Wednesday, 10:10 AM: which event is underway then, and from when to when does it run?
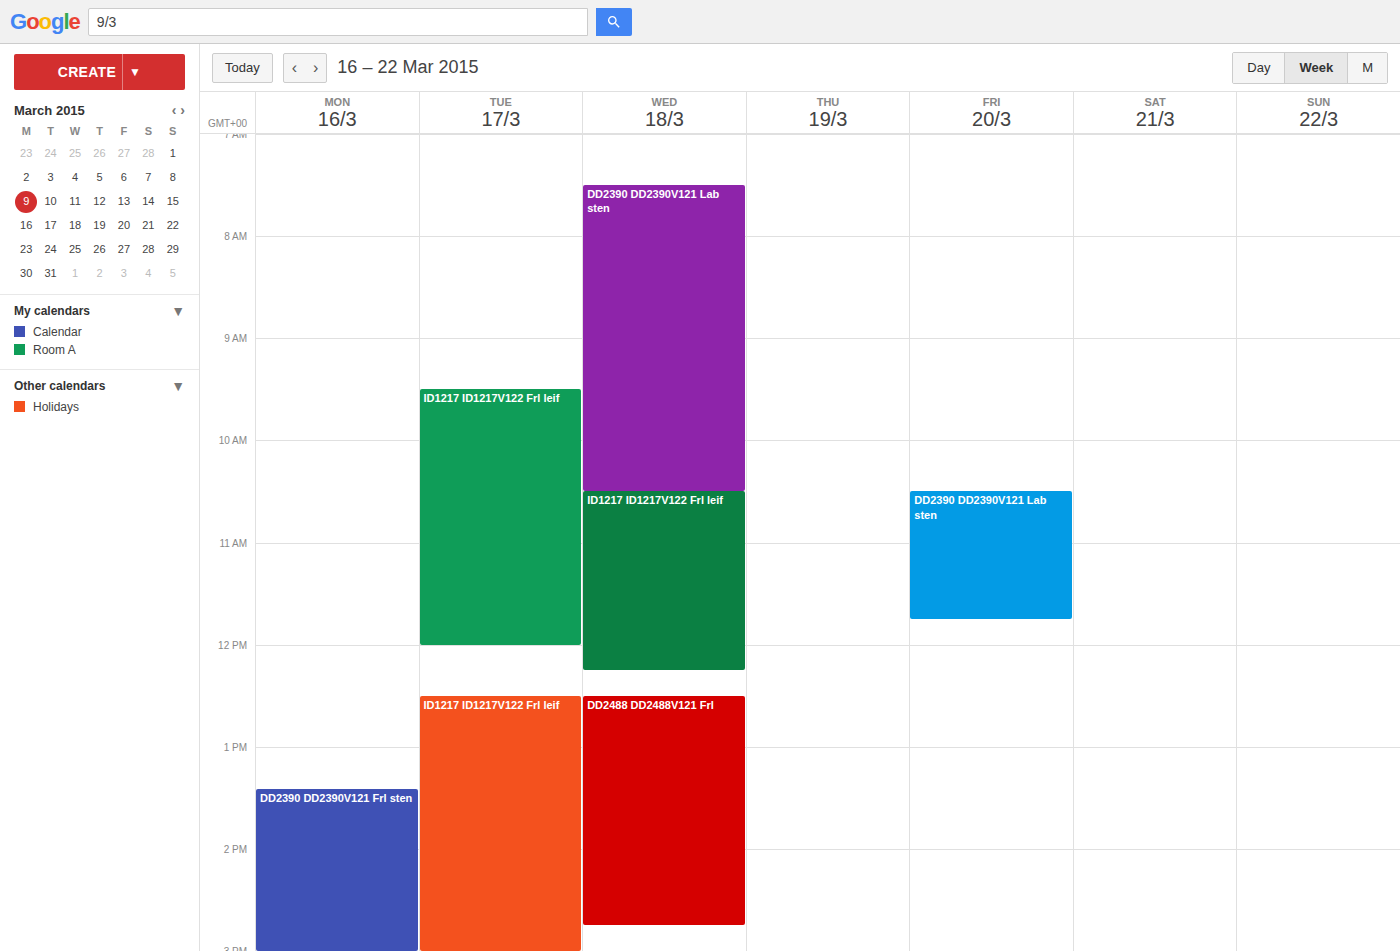
"DD2390 DD2390V121 Lab sten", 7:30 AM to 10:30 AM